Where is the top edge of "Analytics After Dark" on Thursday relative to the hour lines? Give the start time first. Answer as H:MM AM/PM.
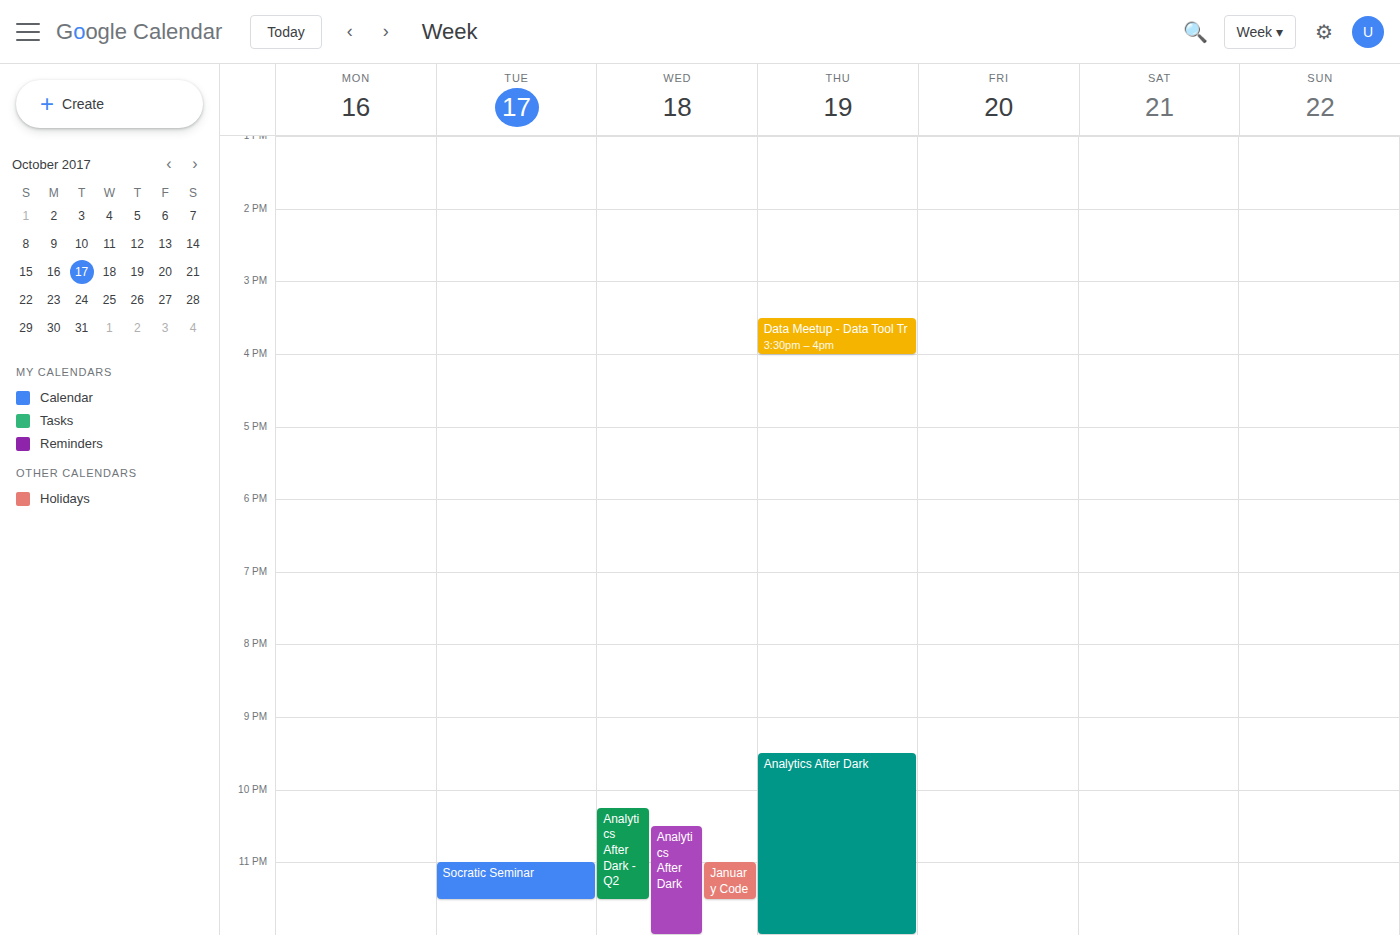
9:30 PM -- halfway between the 9 PM and 10 PM lines.